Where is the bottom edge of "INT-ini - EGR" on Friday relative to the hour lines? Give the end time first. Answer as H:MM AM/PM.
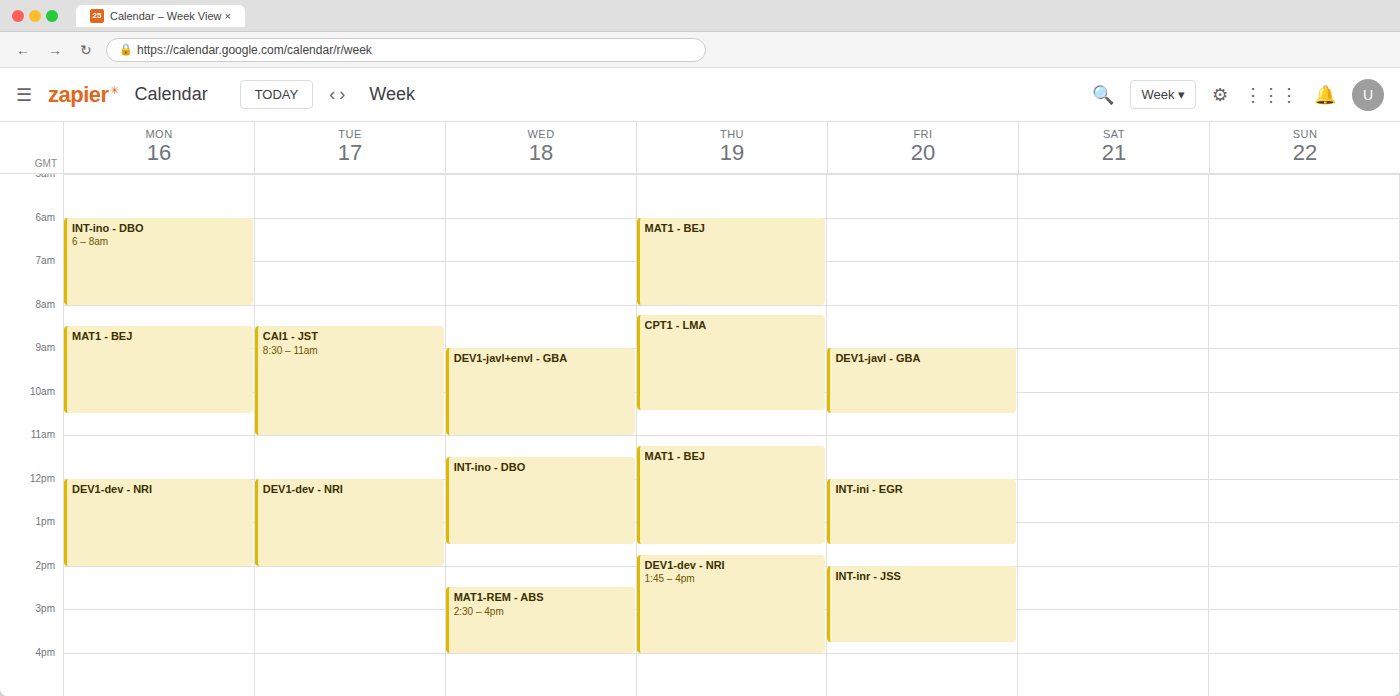
1:30 PM -- halfway between the 1 PM and 2 PM lines.